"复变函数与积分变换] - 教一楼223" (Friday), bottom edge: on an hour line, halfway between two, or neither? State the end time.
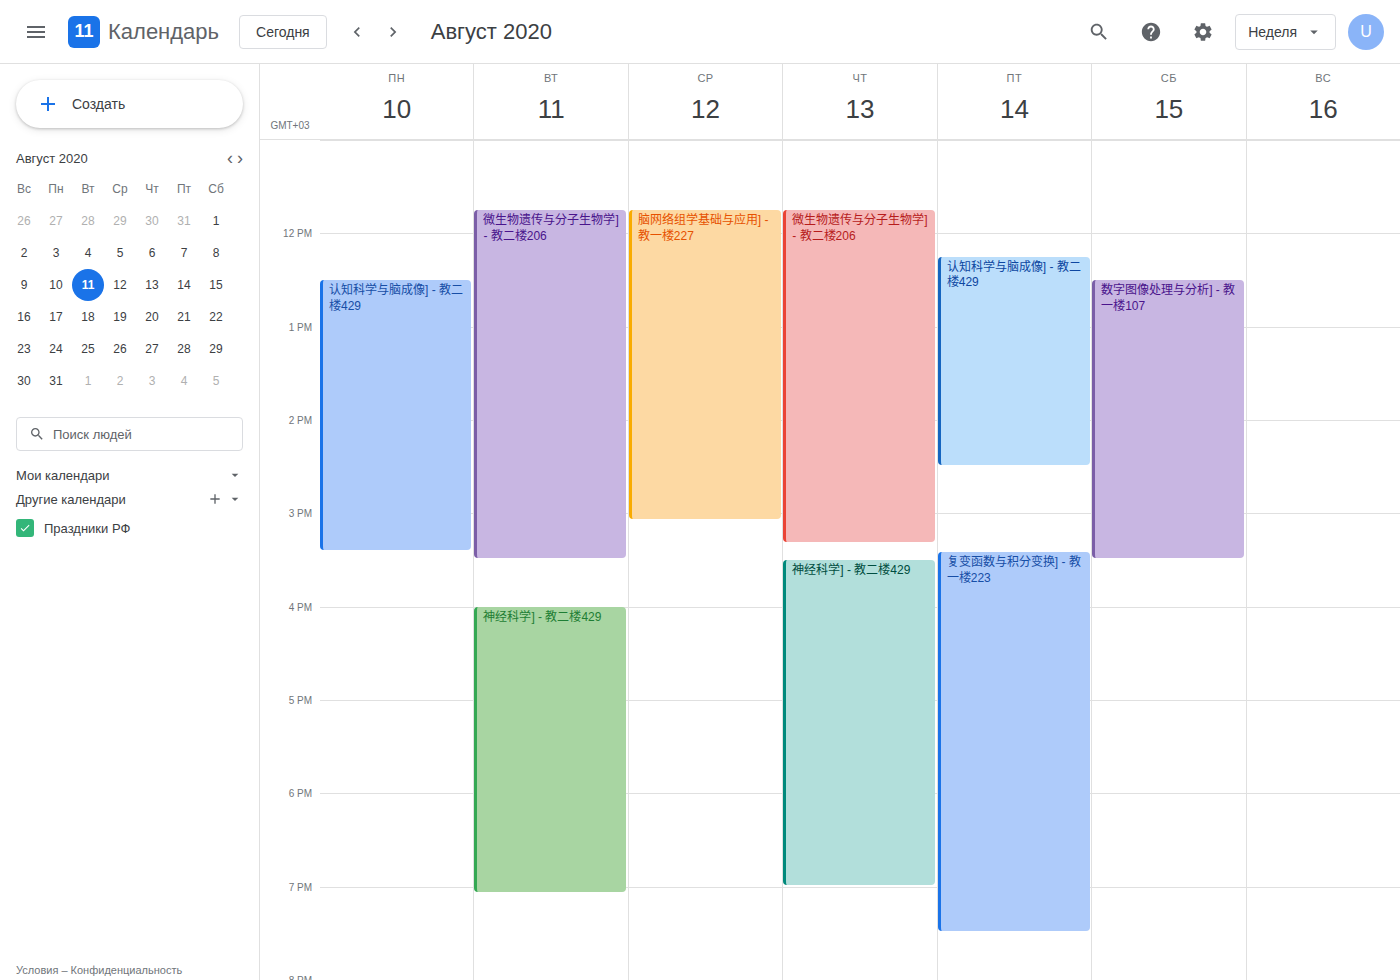
7:30 PM -- halfway between the 7 PM and 8 PM lines.